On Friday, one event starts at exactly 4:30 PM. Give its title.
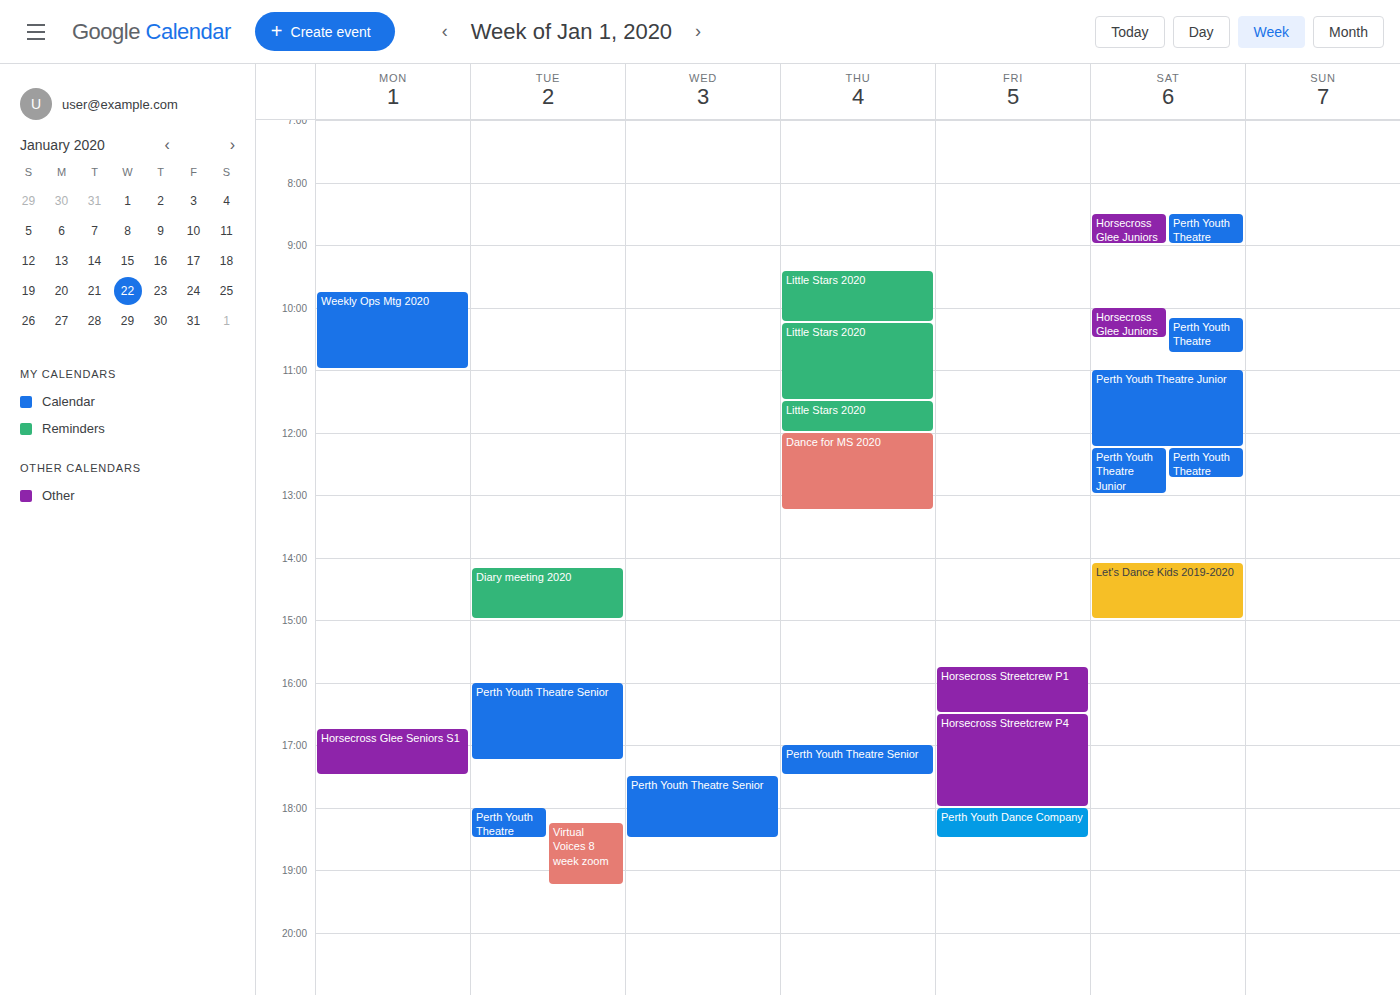
"Horsecross Streetcrew P4"